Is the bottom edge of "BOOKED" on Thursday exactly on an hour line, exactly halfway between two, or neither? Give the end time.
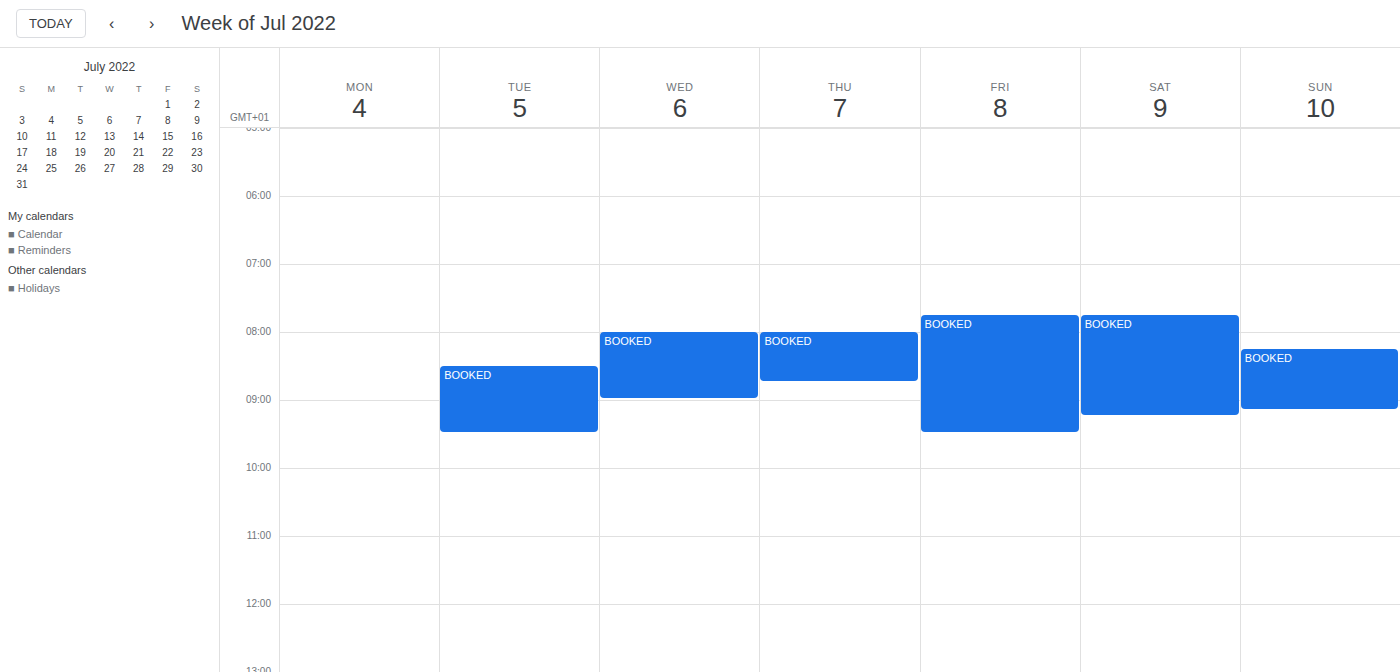
8:45 AM -- neither: three quarters of the way from the 8 AM line to the 9 AM line.